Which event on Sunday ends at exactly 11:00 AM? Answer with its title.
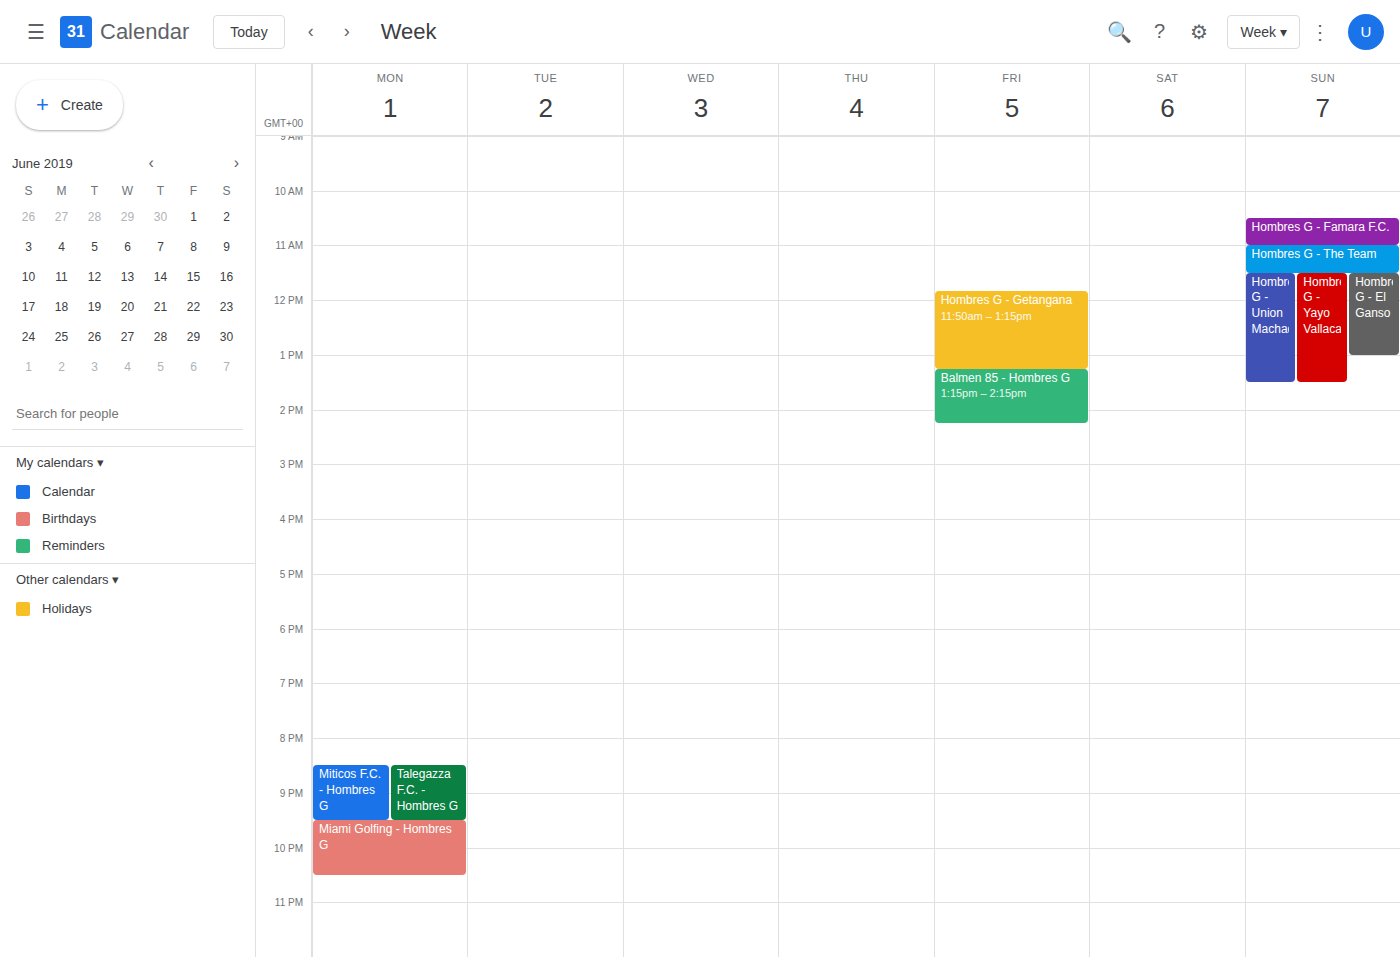
"Hombres G - Famara F.C."